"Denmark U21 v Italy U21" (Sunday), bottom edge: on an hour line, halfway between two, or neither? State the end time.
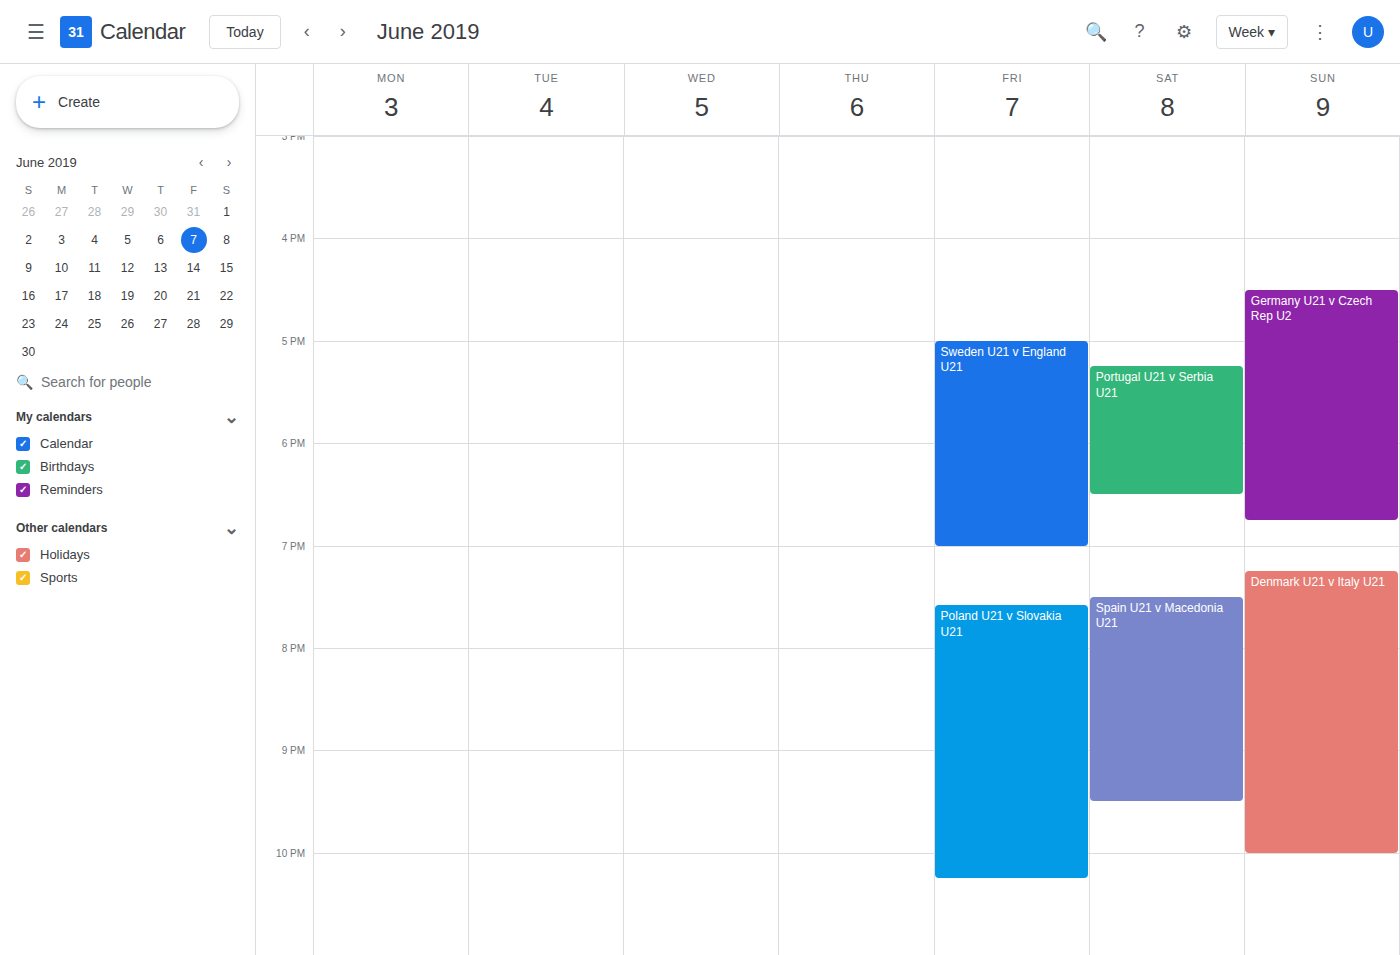
10:00 PM -- exactly on the 10 PM line.